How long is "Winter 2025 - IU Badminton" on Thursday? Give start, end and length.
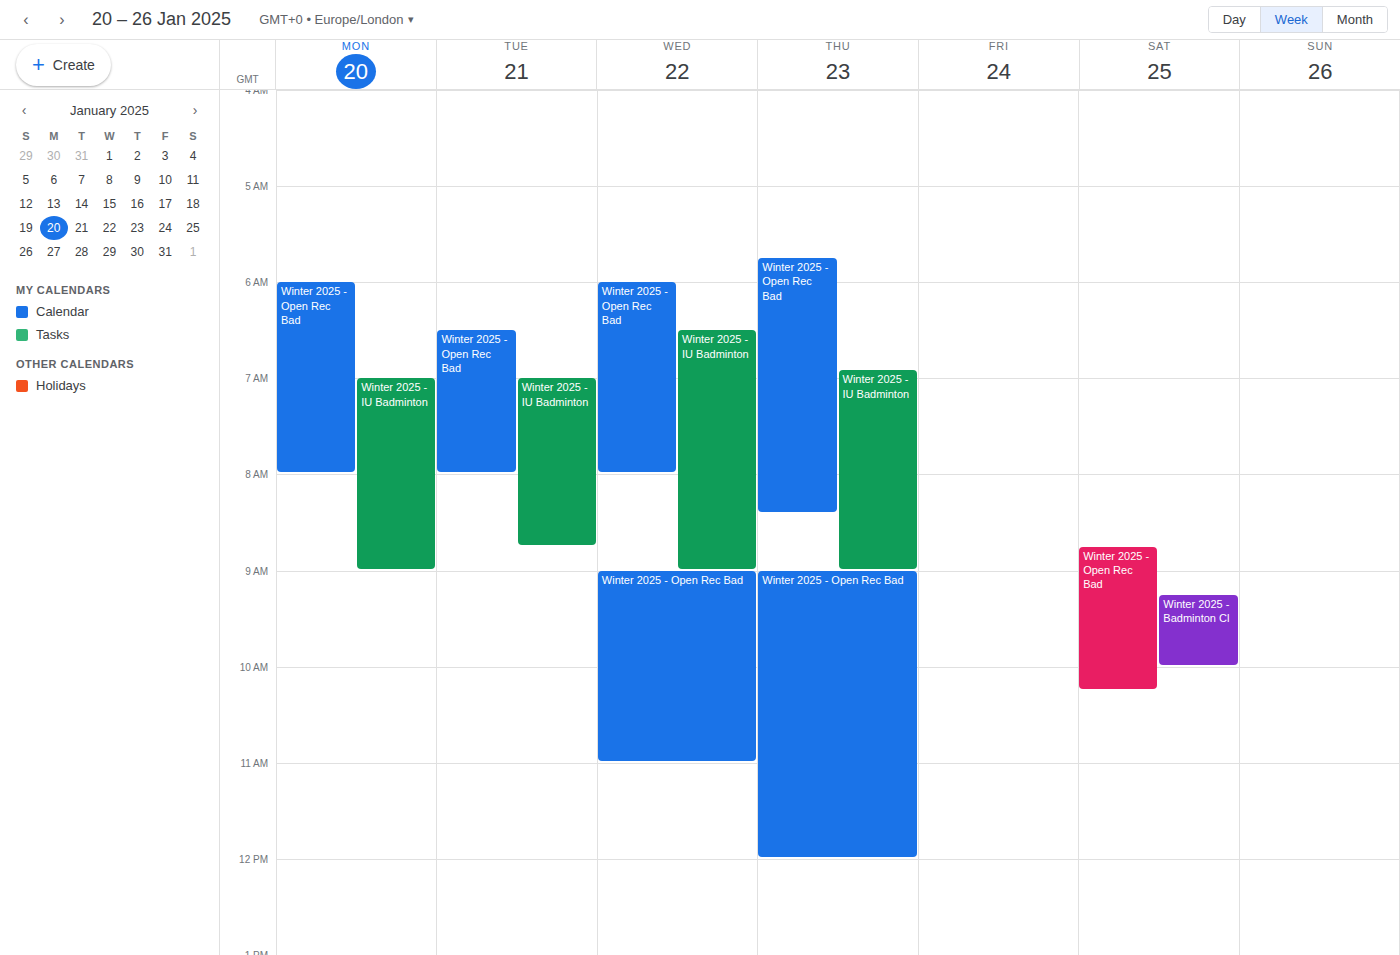
6:55 AM to 9:00 AM, 2 hours 5 minutes